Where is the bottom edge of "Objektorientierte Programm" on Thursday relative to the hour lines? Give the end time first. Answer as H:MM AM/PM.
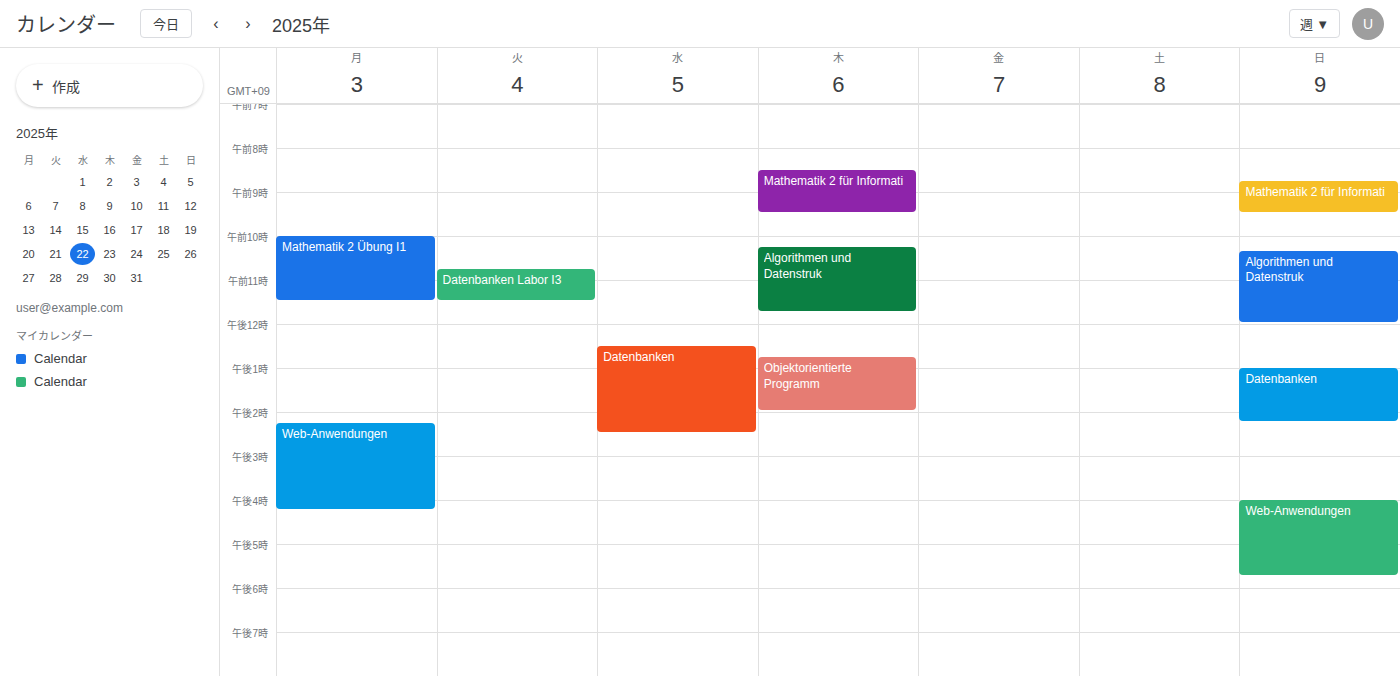
2:00 PM -- exactly on the 2 PM line.